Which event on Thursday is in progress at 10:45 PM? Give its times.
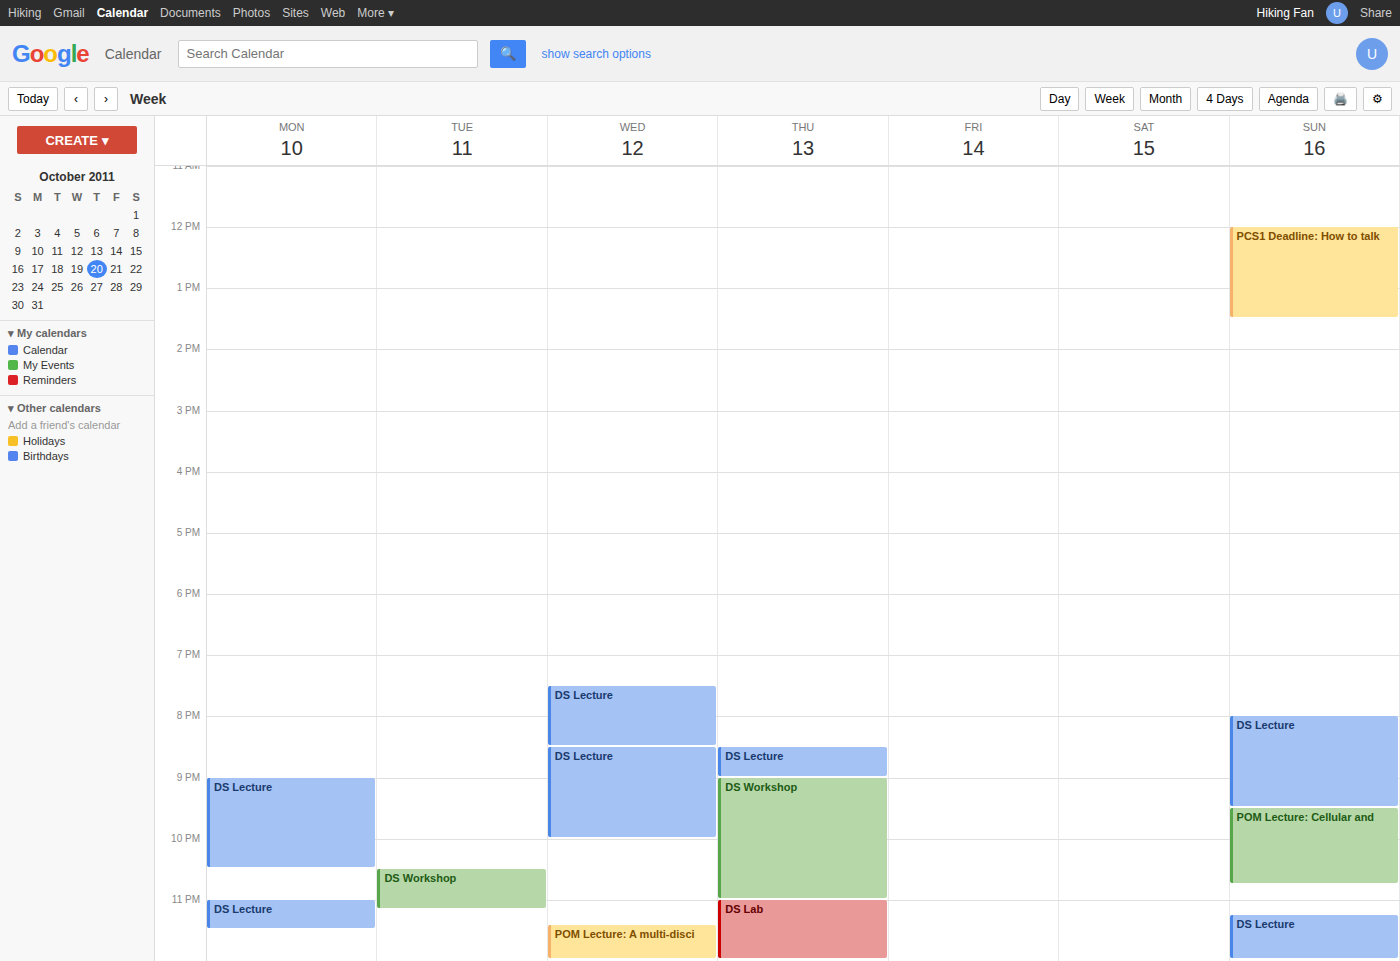
"DS Workshop", 9:00 PM to 11:00 PM